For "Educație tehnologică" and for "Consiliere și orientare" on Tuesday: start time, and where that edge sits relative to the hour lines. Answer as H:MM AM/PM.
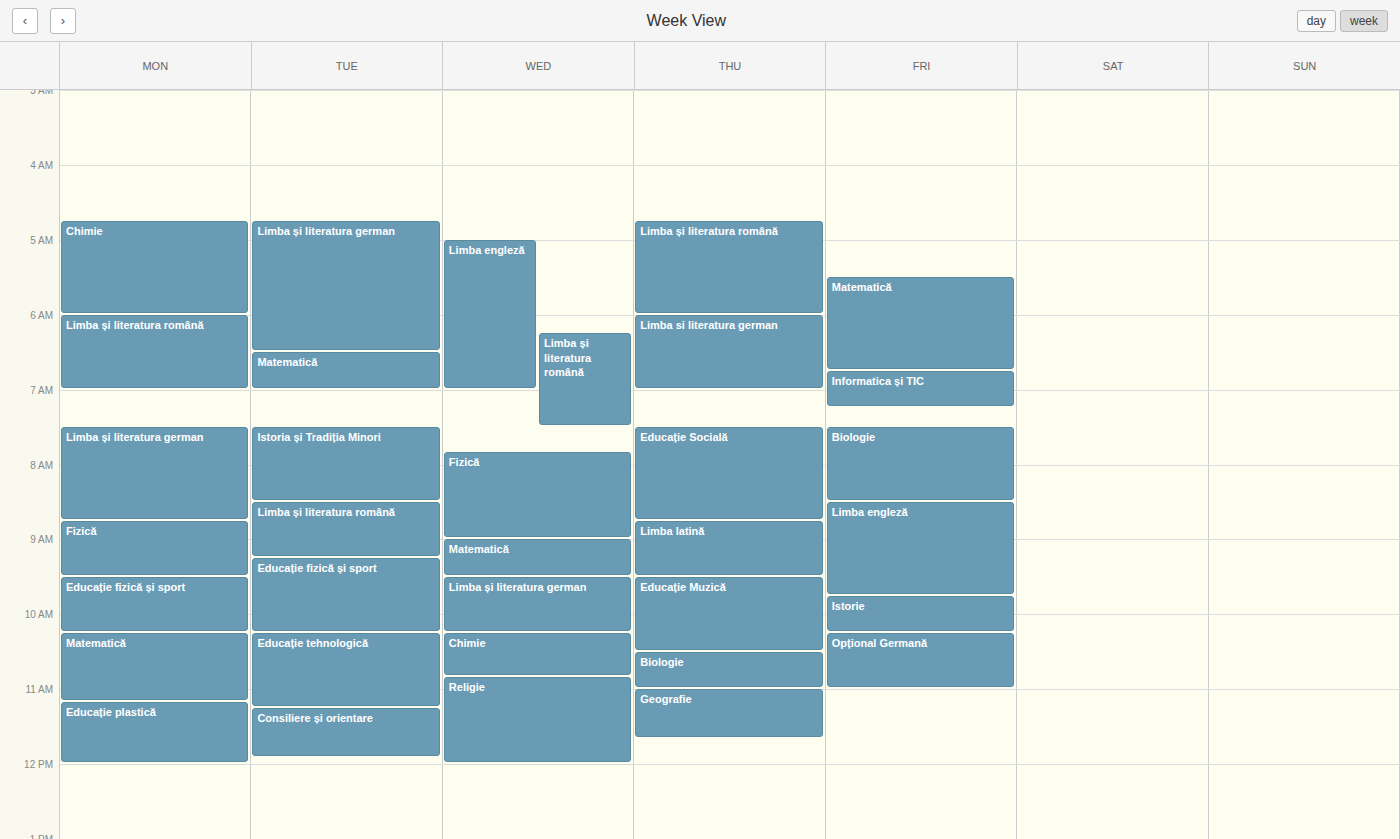
"Educație tehnologică": 10:15 AM, neither: a quarter of the way from the 10 AM line to the 11 AM line. "Consiliere și orientare": 11:15 AM, neither: a quarter of the way from the 11 AM line to the 12 PM line.